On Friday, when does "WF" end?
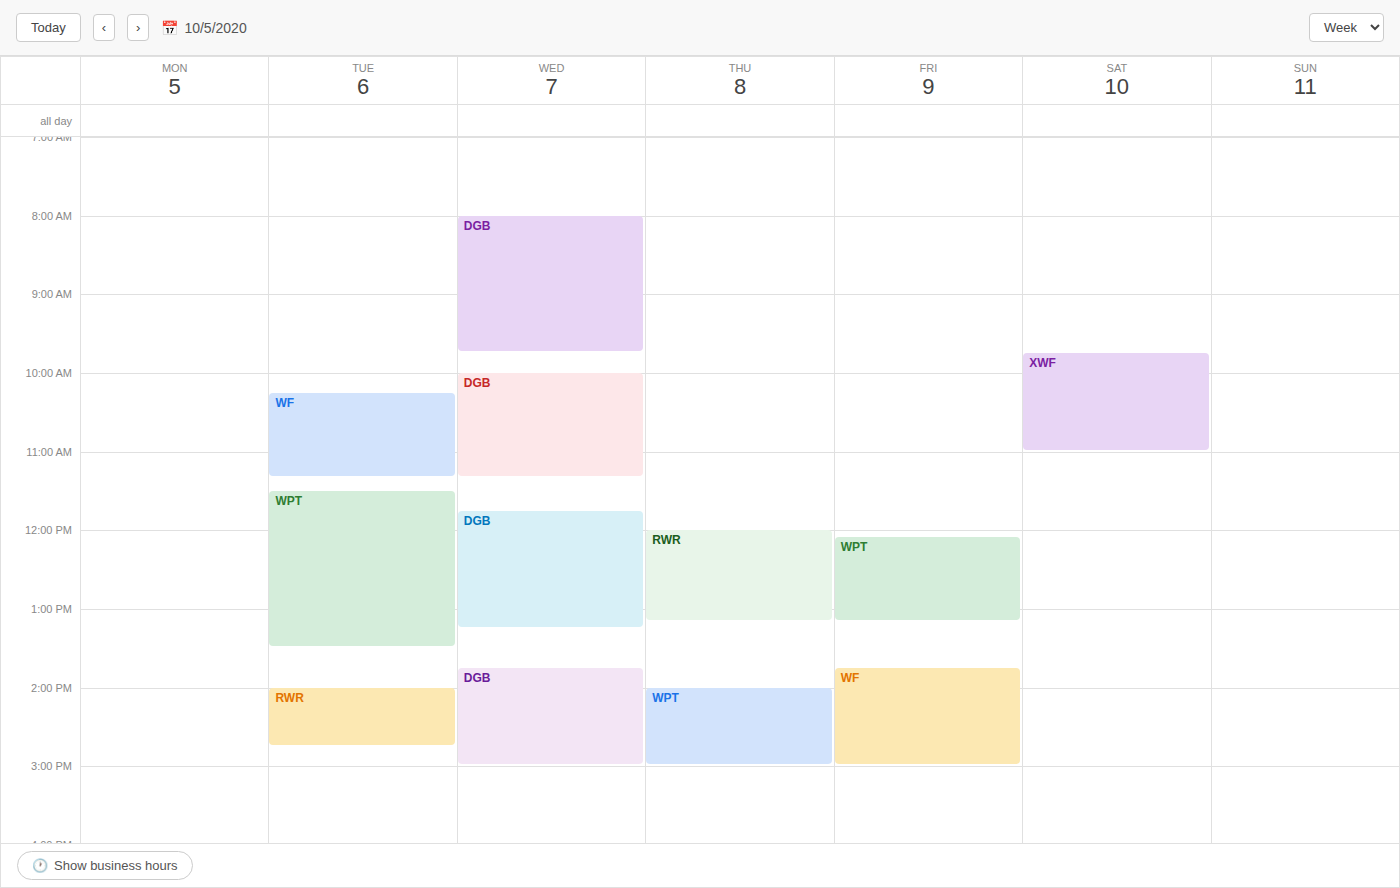
3:00 PM